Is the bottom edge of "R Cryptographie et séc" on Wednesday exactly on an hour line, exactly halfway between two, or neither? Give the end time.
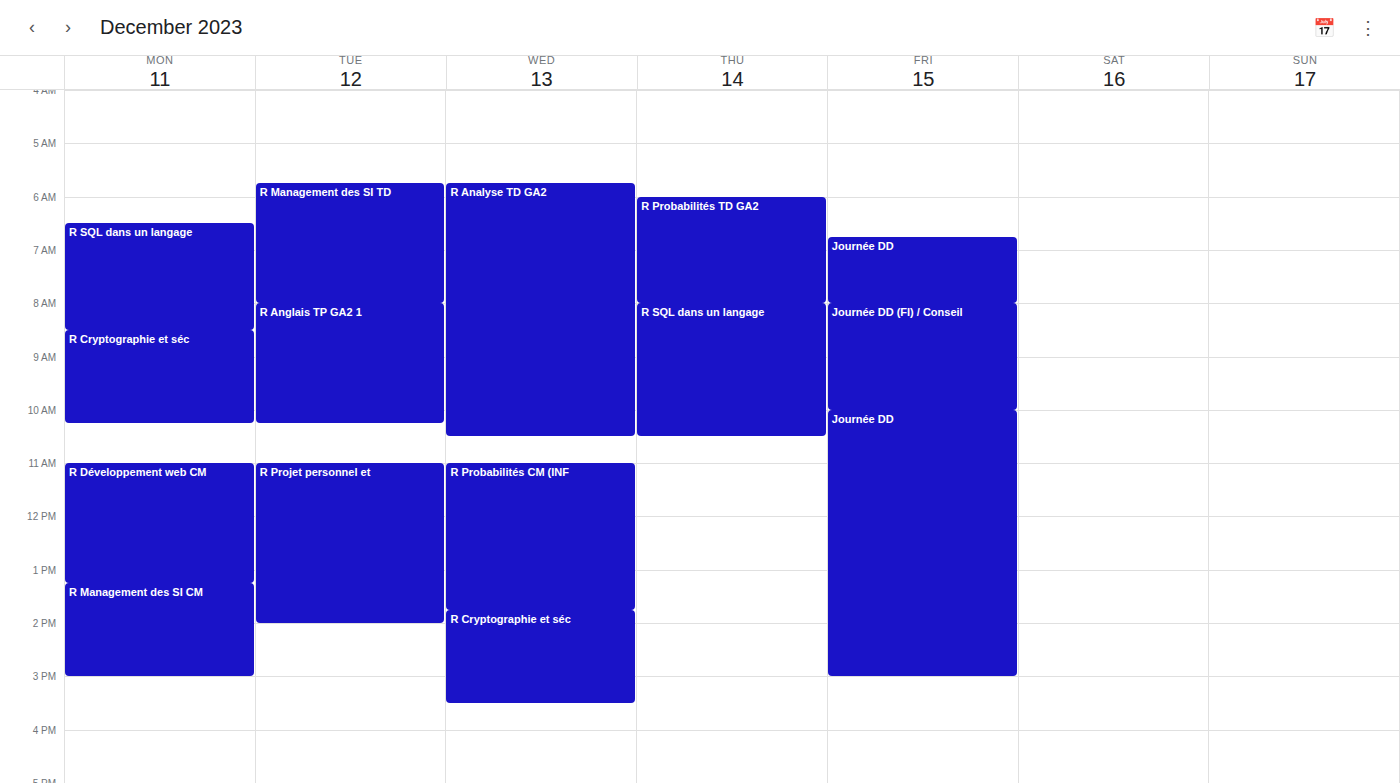
15:30 -- halfway between the 15:00 and 16:00 lines.